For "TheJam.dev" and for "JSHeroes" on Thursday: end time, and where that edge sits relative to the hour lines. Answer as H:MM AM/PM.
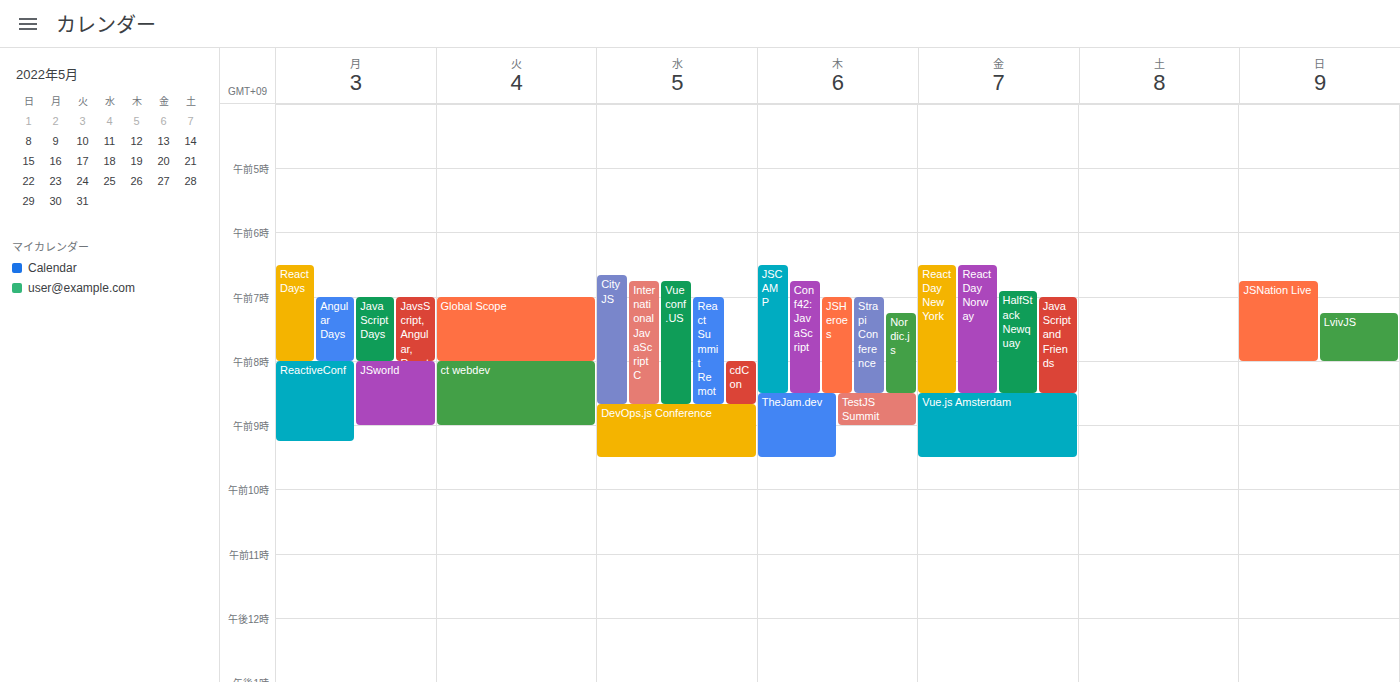
"TheJam.dev": 9:30 AM, halfway between the 9 AM and 10 AM lines. "JSHeroes": 8:30 AM, halfway between the 8 AM and 9 AM lines.